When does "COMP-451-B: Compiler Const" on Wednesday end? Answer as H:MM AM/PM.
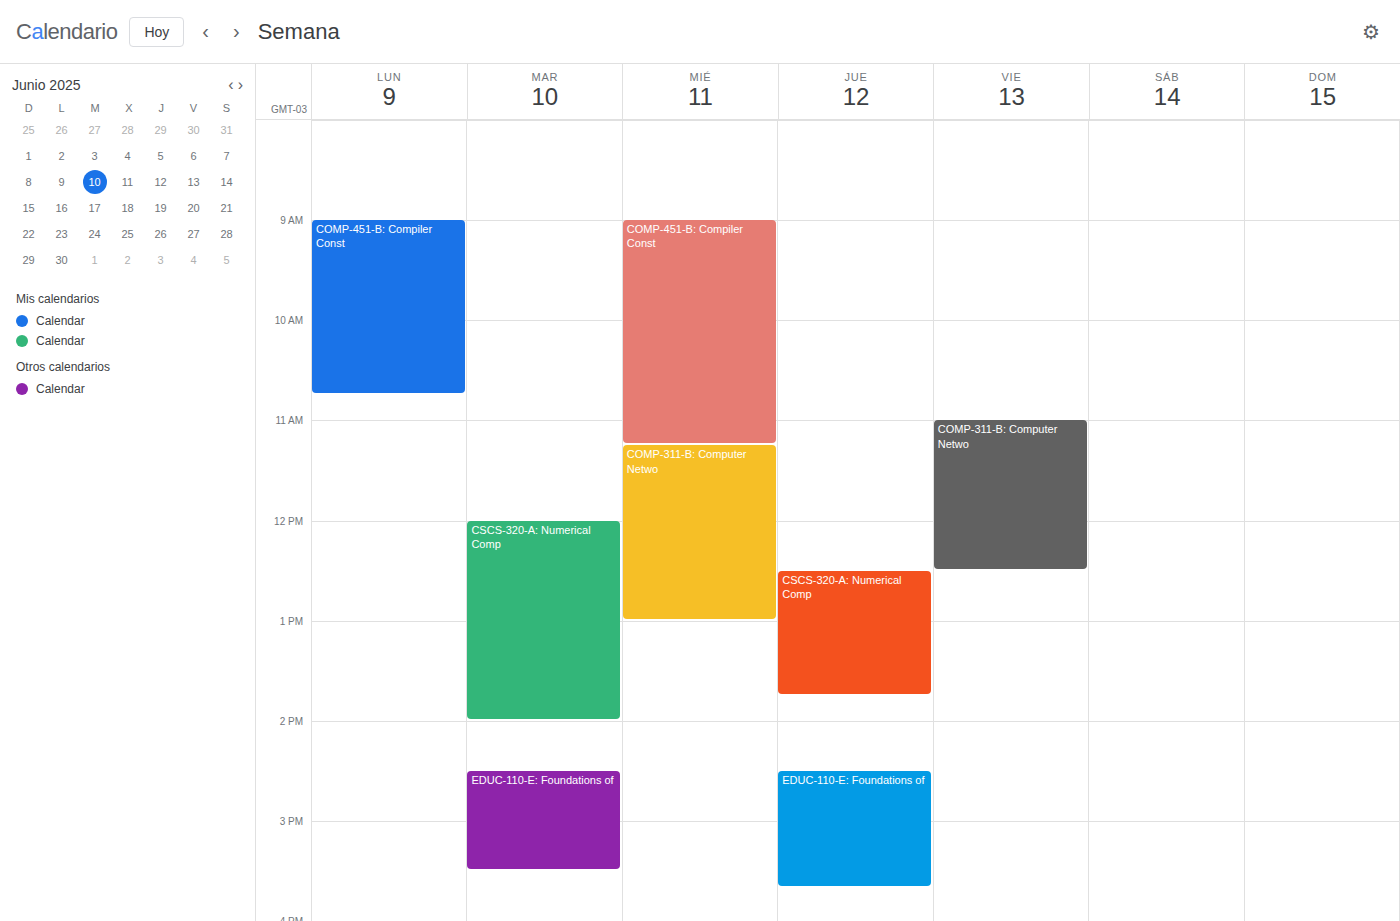
11:15 AM